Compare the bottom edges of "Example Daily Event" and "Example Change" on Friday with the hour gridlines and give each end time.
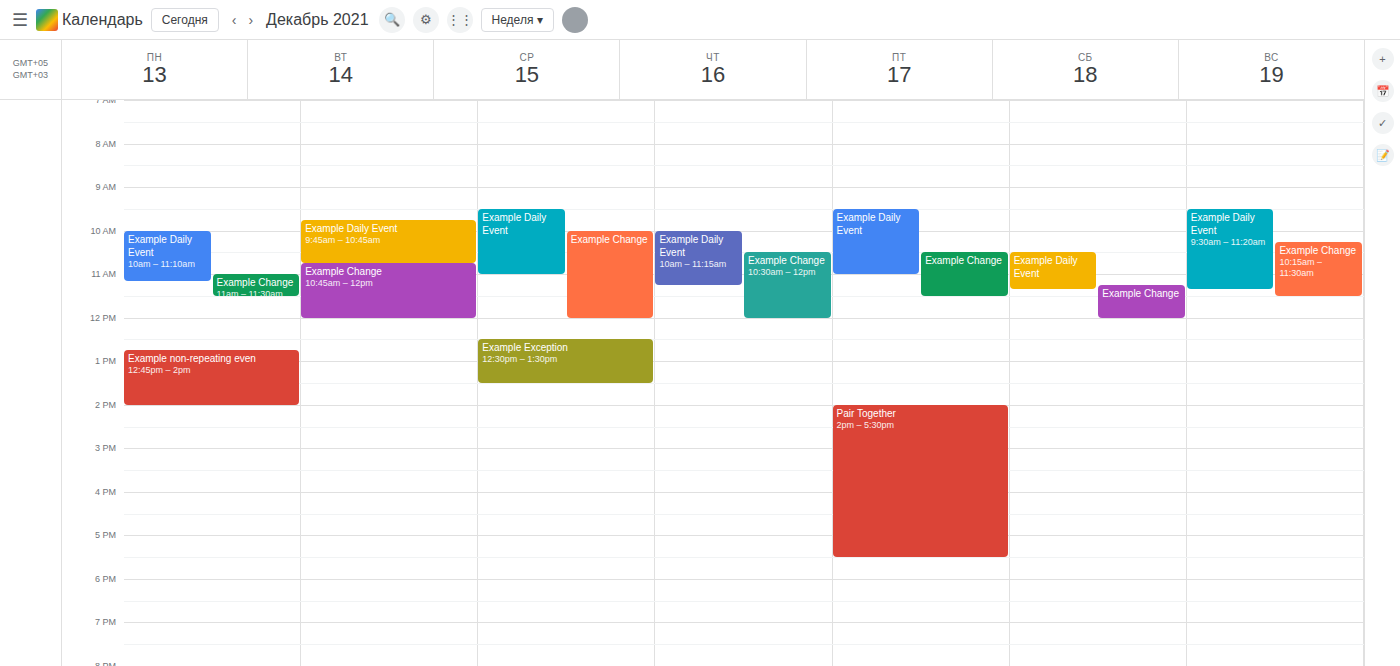
"Example Daily Event": 11:00 AM, exactly on the 11 AM line. "Example Change": 11:30 AM, halfway between the 11 AM and 12 PM lines.